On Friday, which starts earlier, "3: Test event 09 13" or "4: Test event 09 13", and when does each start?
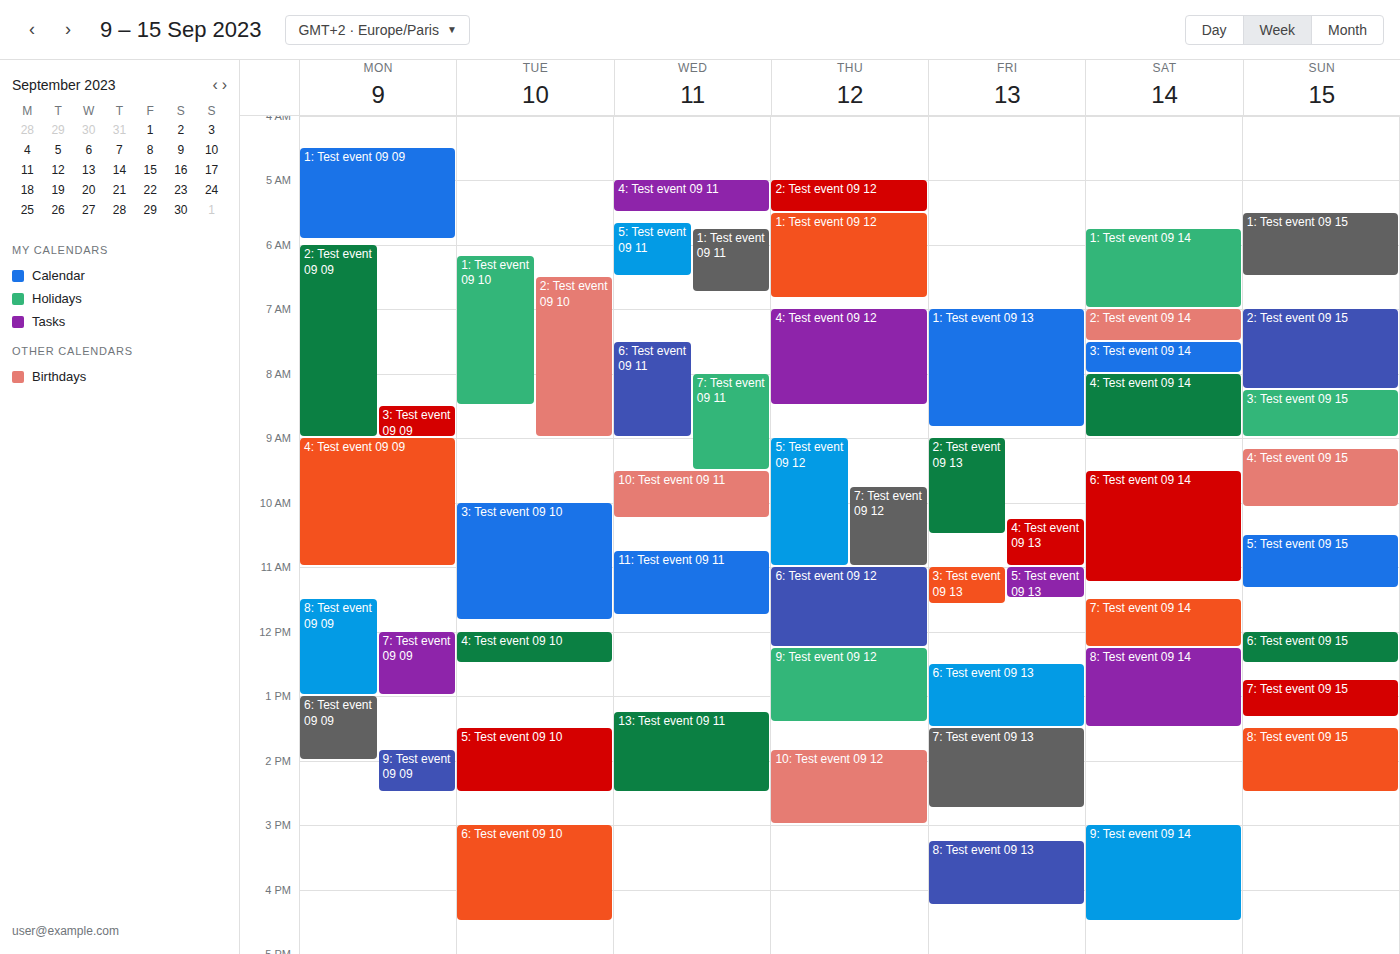
"4: Test event 09 13" 10:15 AM; "3: Test event 09 13" 11:00 AM.